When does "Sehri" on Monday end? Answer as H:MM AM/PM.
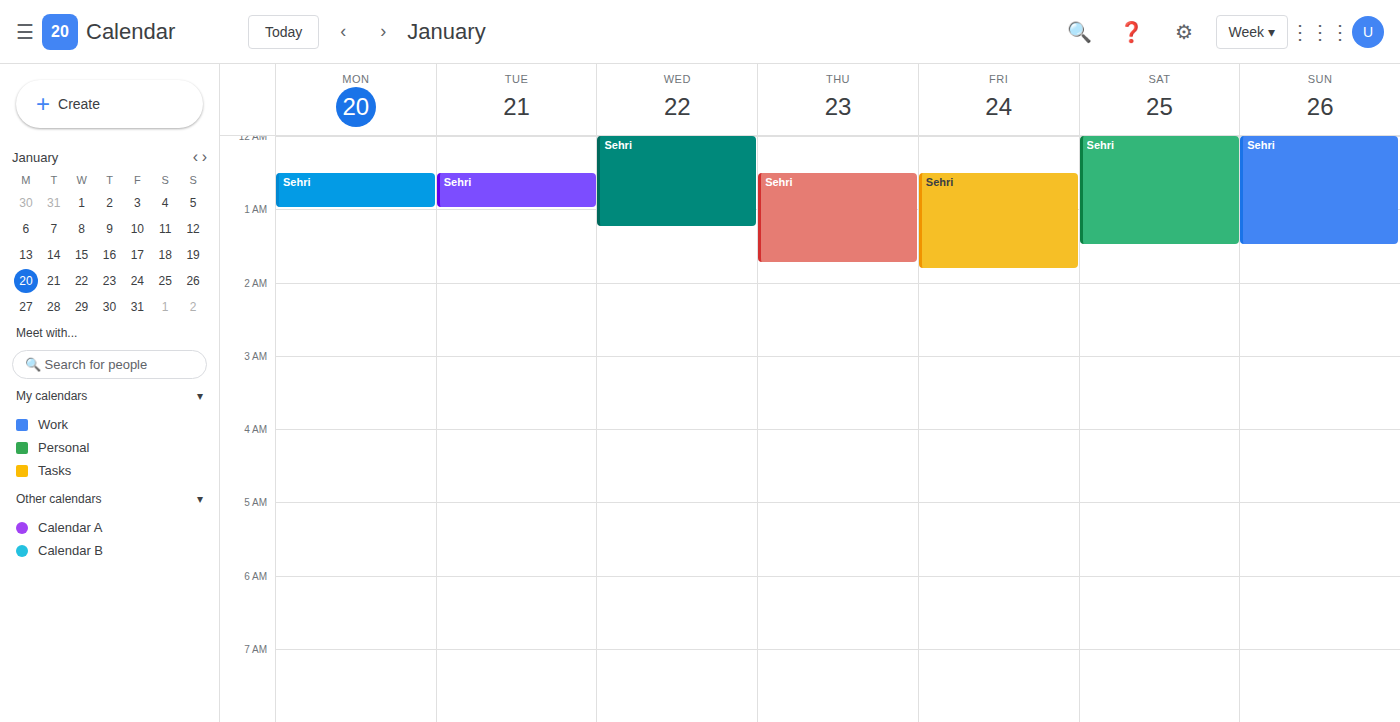
1:00 AM